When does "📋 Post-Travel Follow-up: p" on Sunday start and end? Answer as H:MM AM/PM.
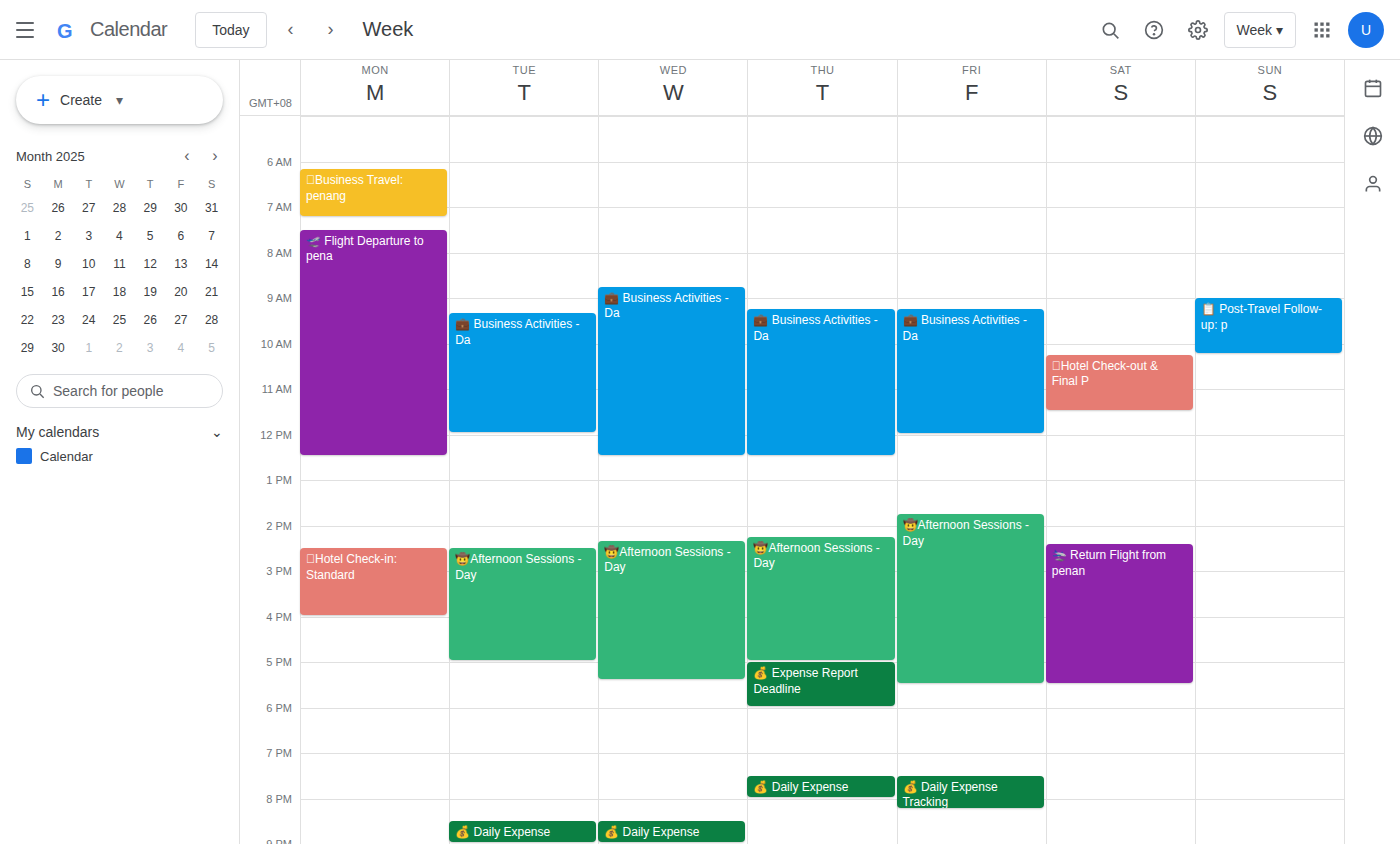
9:00 AM to 10:15 AM